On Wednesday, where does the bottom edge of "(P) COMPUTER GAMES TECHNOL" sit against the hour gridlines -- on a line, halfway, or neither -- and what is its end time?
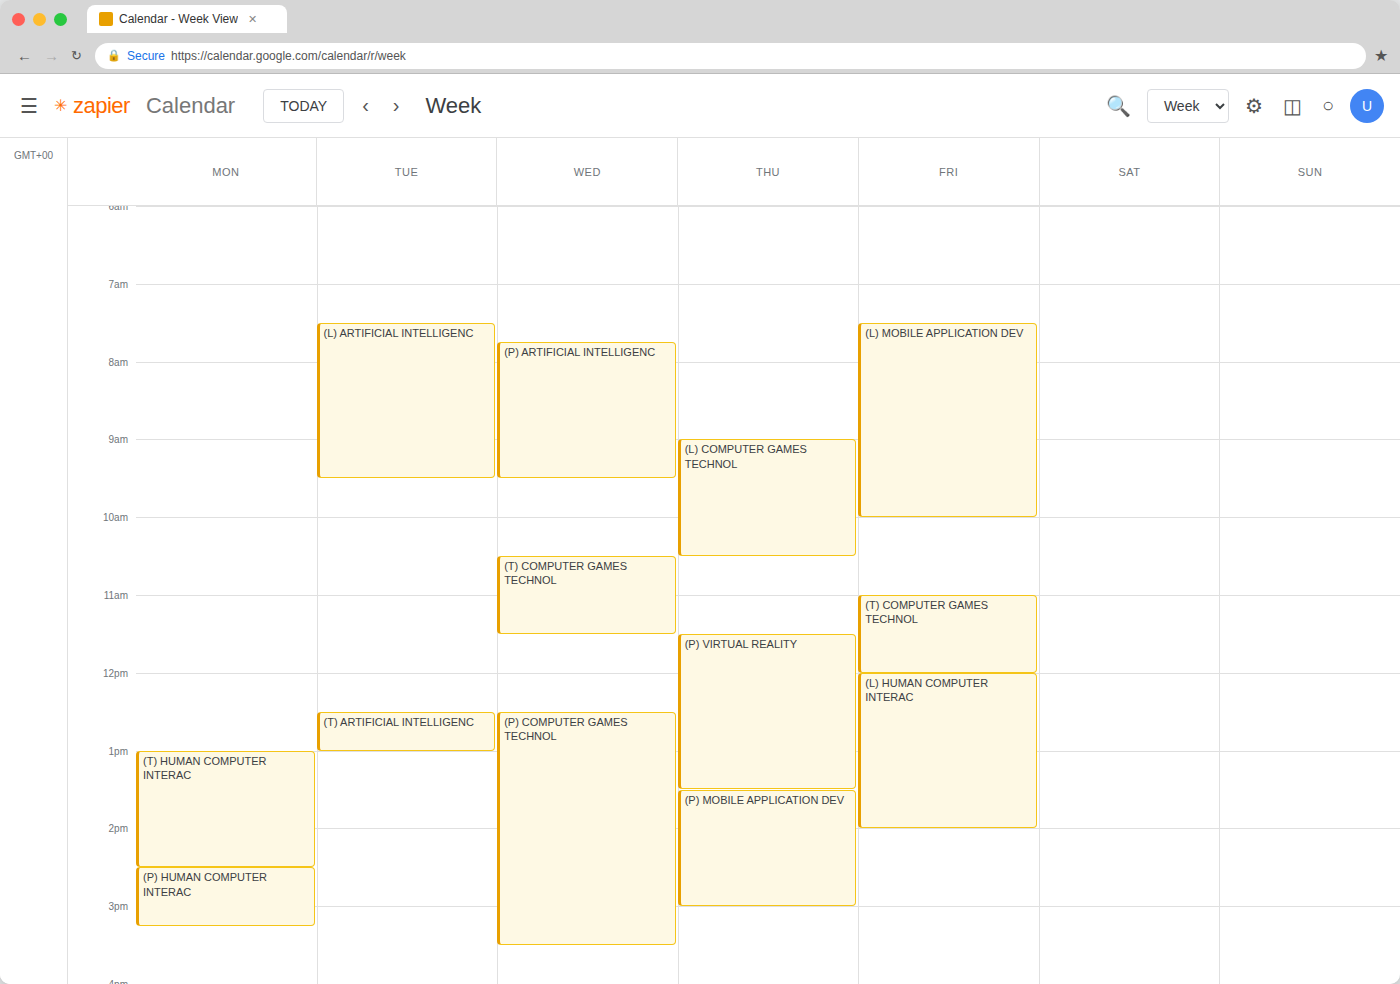
3:30 PM -- halfway between the 3 PM and 4 PM lines.